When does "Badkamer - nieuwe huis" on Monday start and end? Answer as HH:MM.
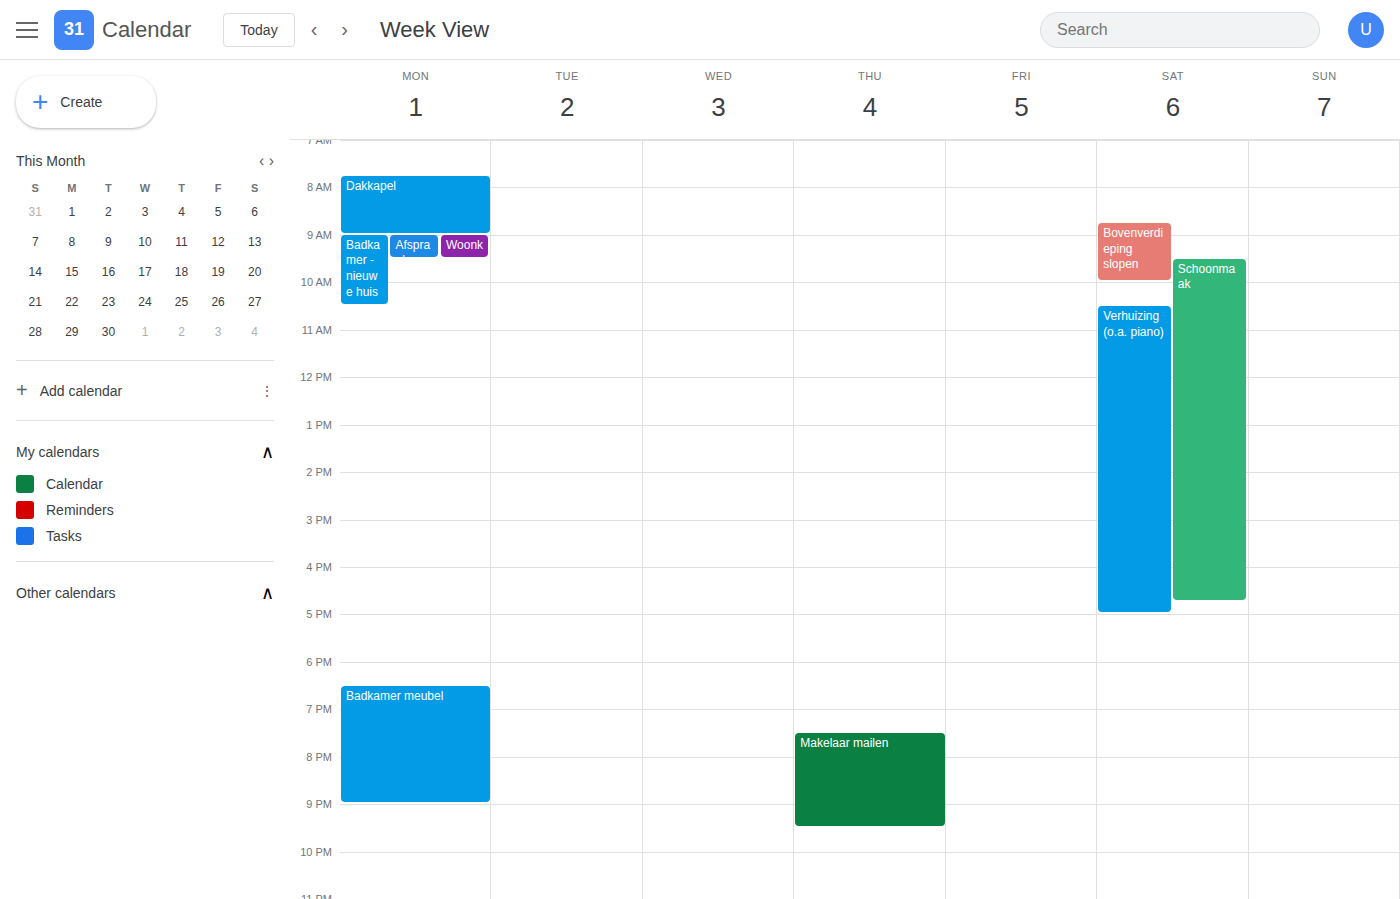
09:00 to 10:30